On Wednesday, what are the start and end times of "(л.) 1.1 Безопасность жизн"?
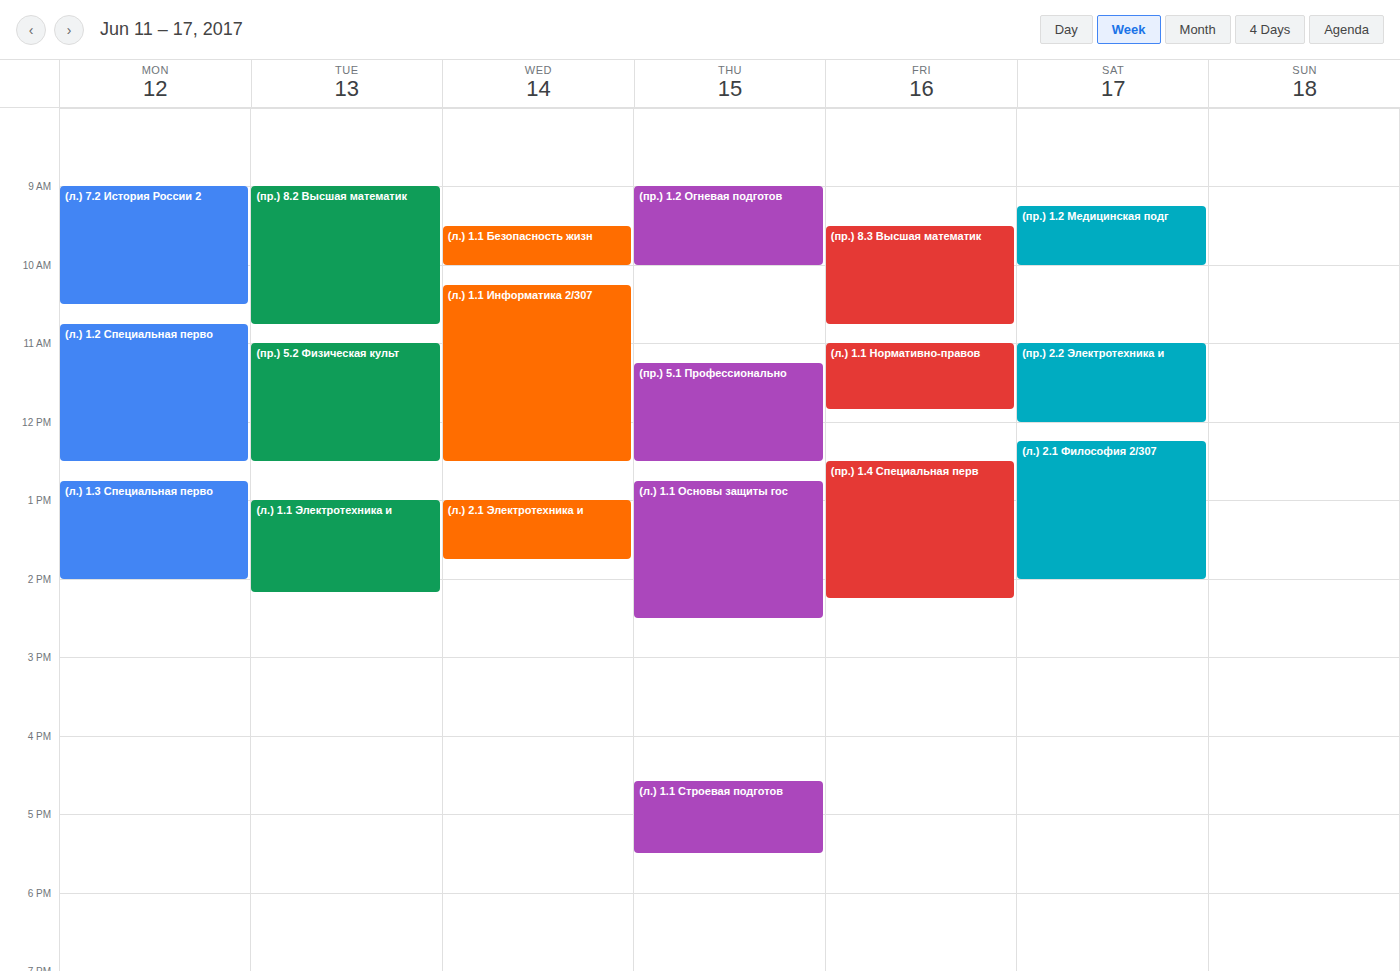
9:30 AM to 10:00 AM